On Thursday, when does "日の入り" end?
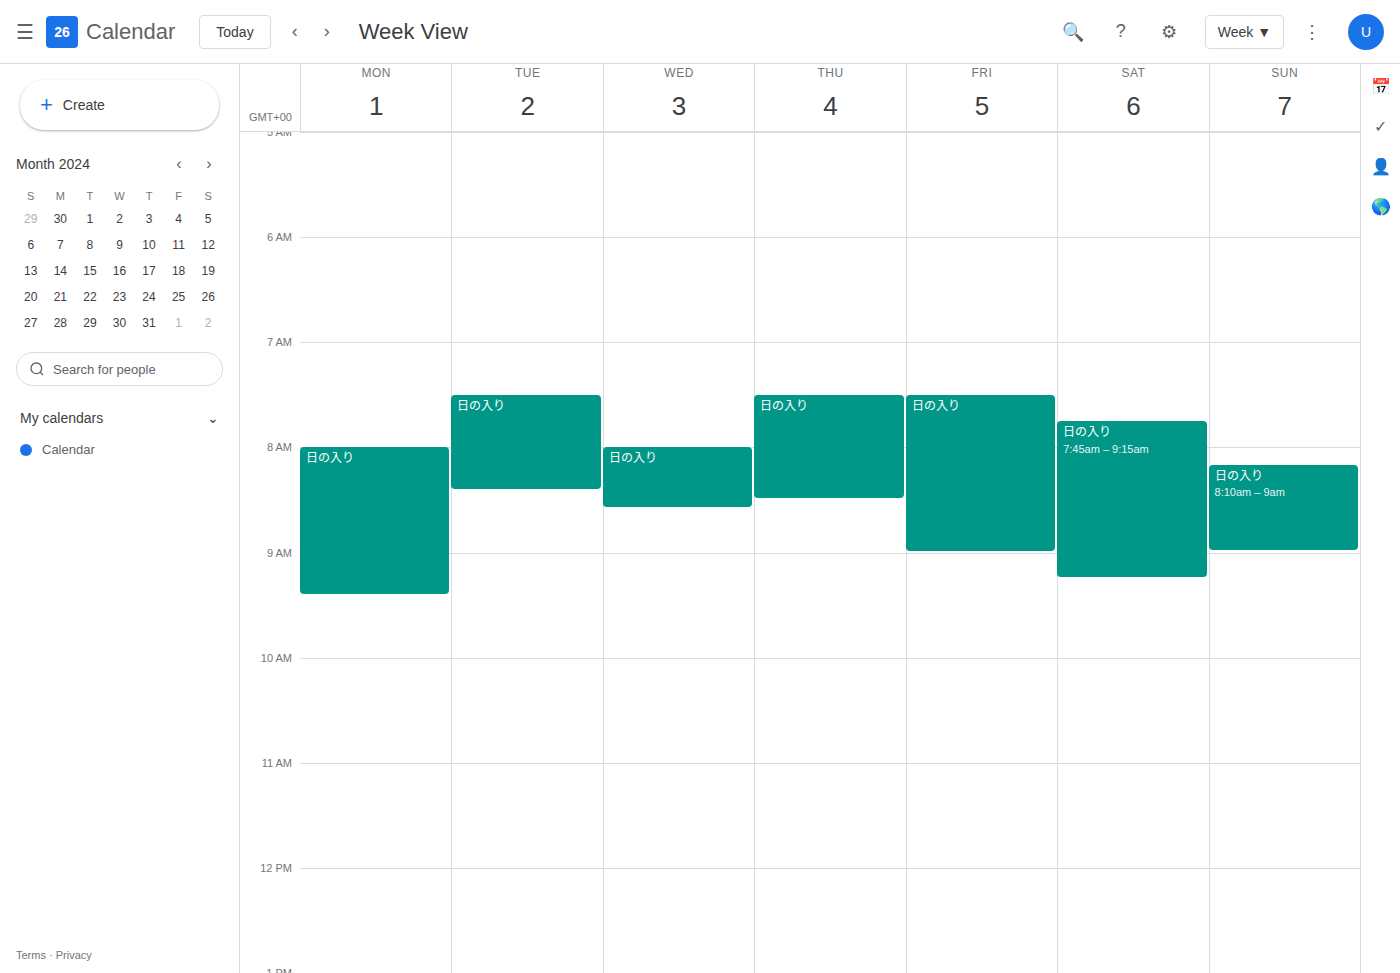
8:30 AM